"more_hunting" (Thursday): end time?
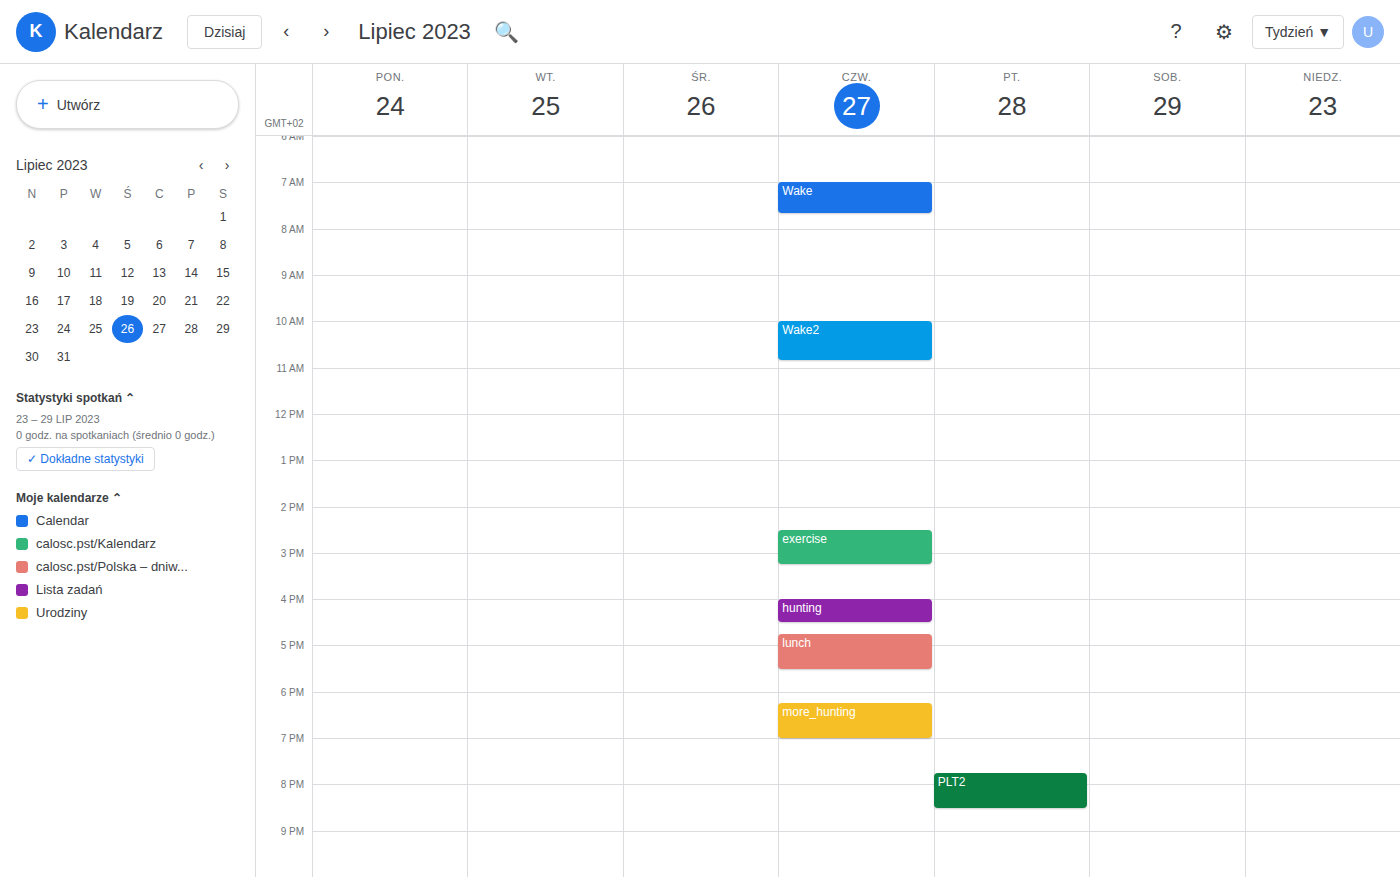
19:00